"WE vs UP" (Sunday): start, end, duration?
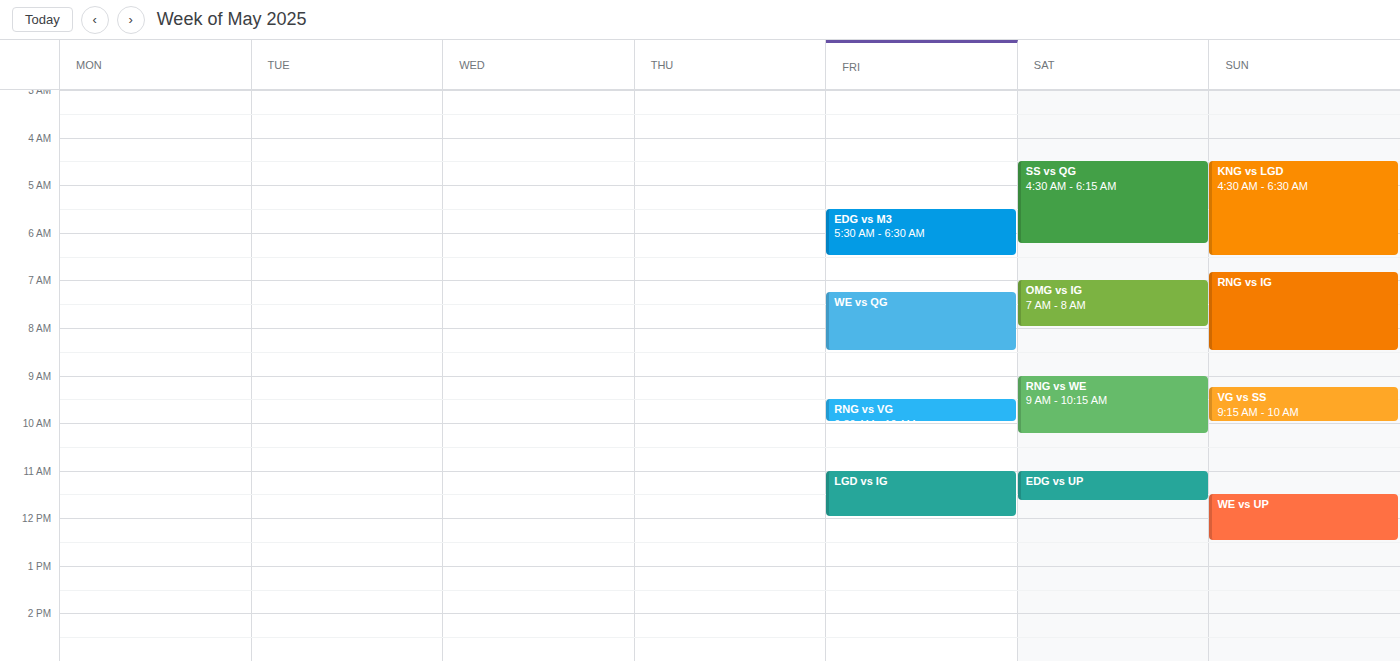
11:30 AM to 12:30 PM, 1 hour